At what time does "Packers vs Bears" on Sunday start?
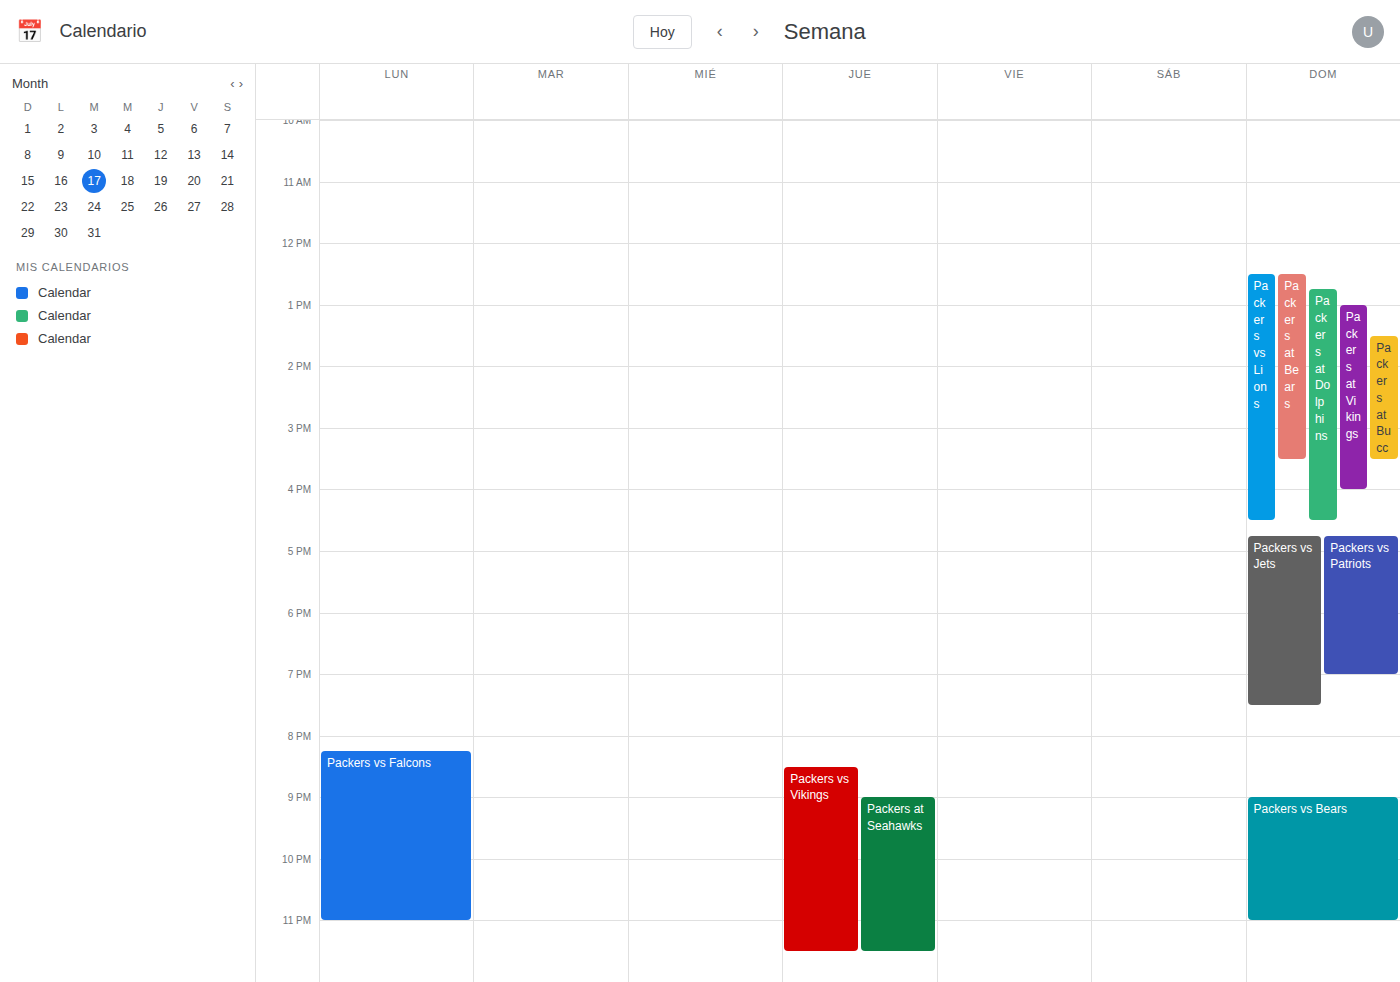
21:00